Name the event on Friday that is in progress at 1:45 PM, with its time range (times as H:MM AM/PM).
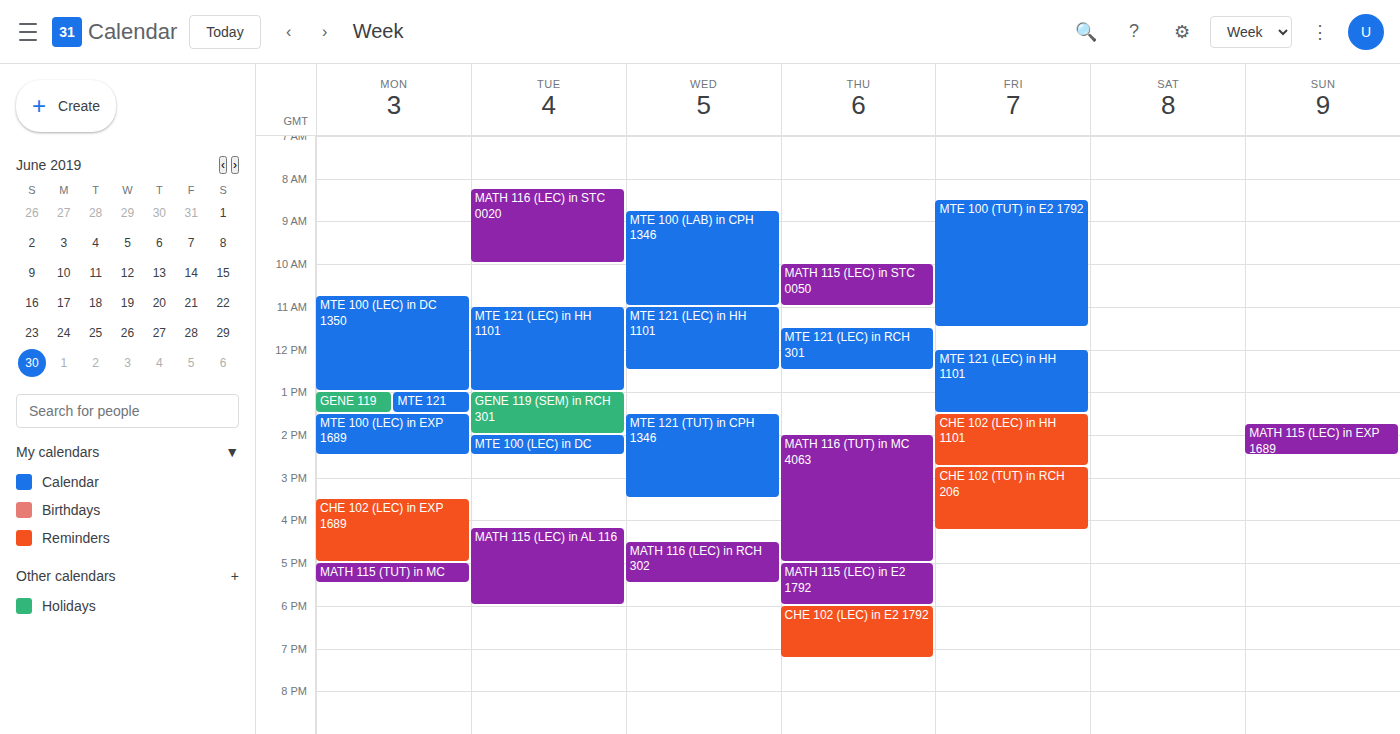
"CHE 102 (LEC) in HH 1101", 1:30 PM to 2:45 PM